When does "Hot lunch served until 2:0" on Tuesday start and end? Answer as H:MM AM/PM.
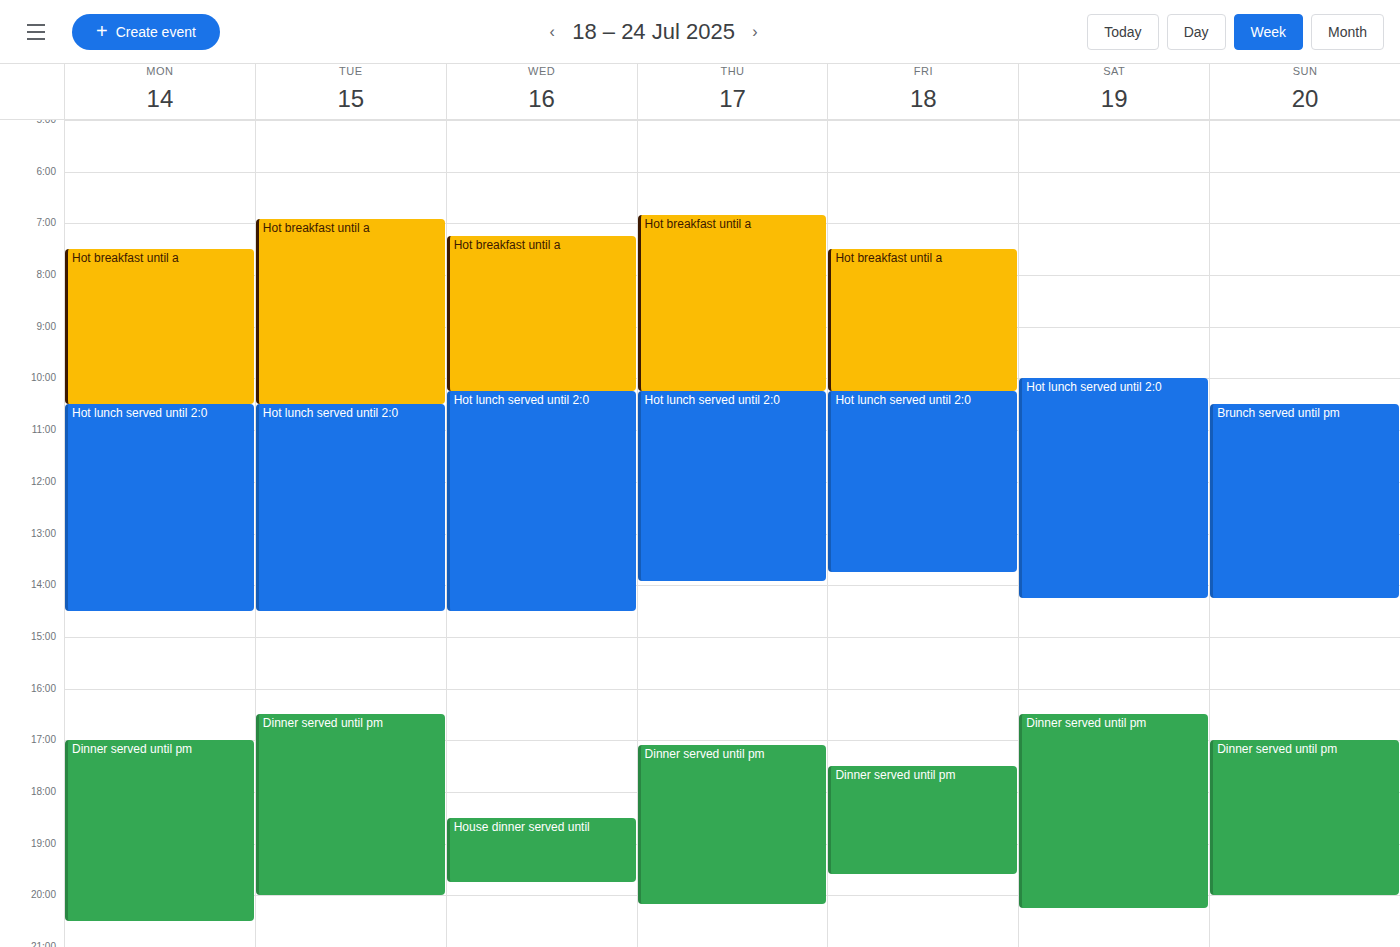
10:30 AM to 2:30 PM